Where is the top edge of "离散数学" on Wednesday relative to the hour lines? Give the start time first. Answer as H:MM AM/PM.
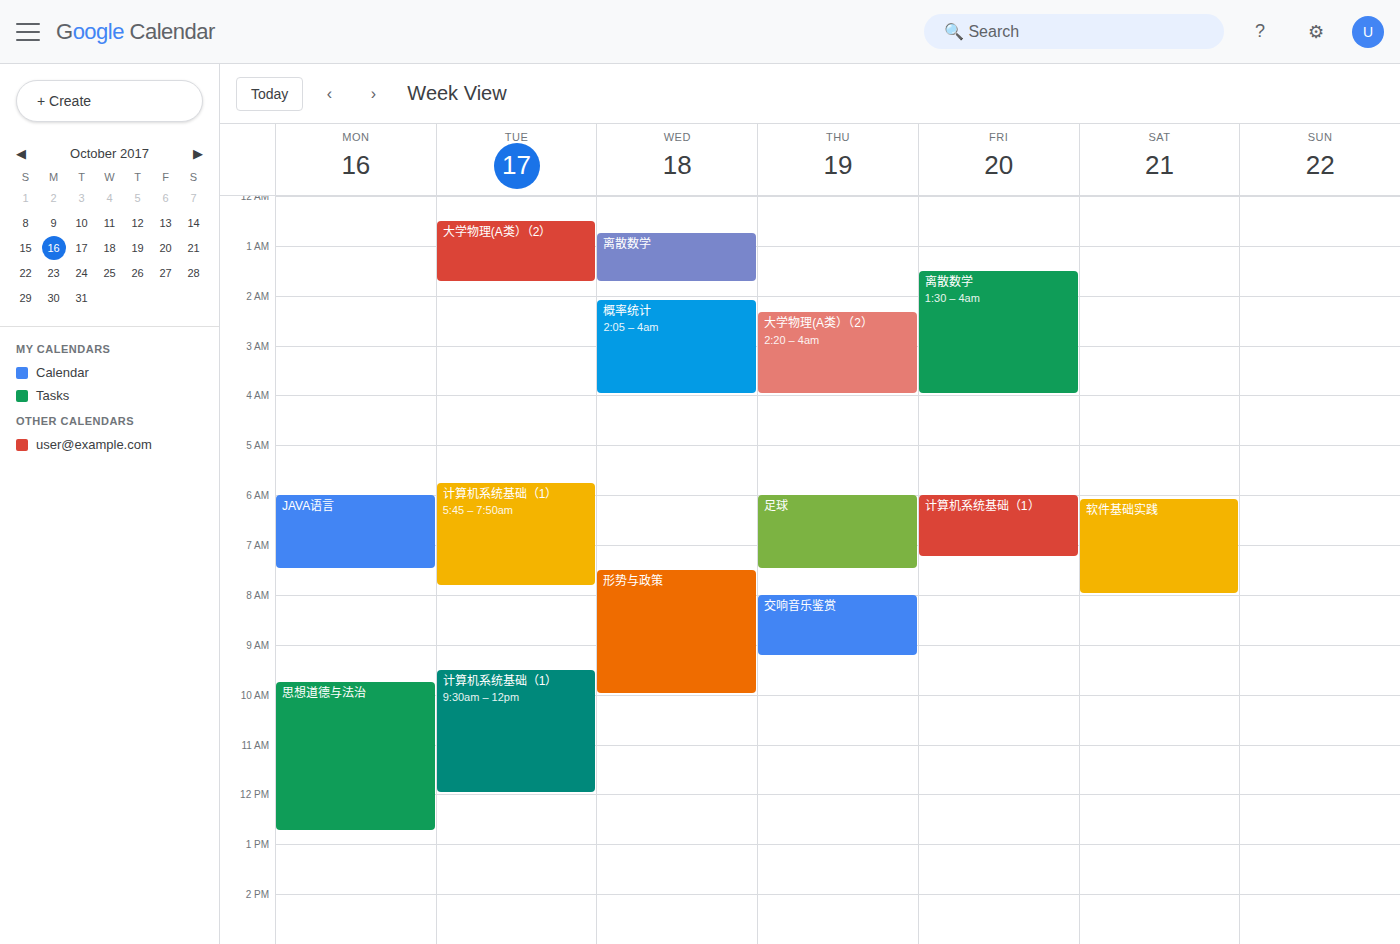
12:45 AM -- neither: three quarters of the way from the 12 AM line to the 1 AM line.